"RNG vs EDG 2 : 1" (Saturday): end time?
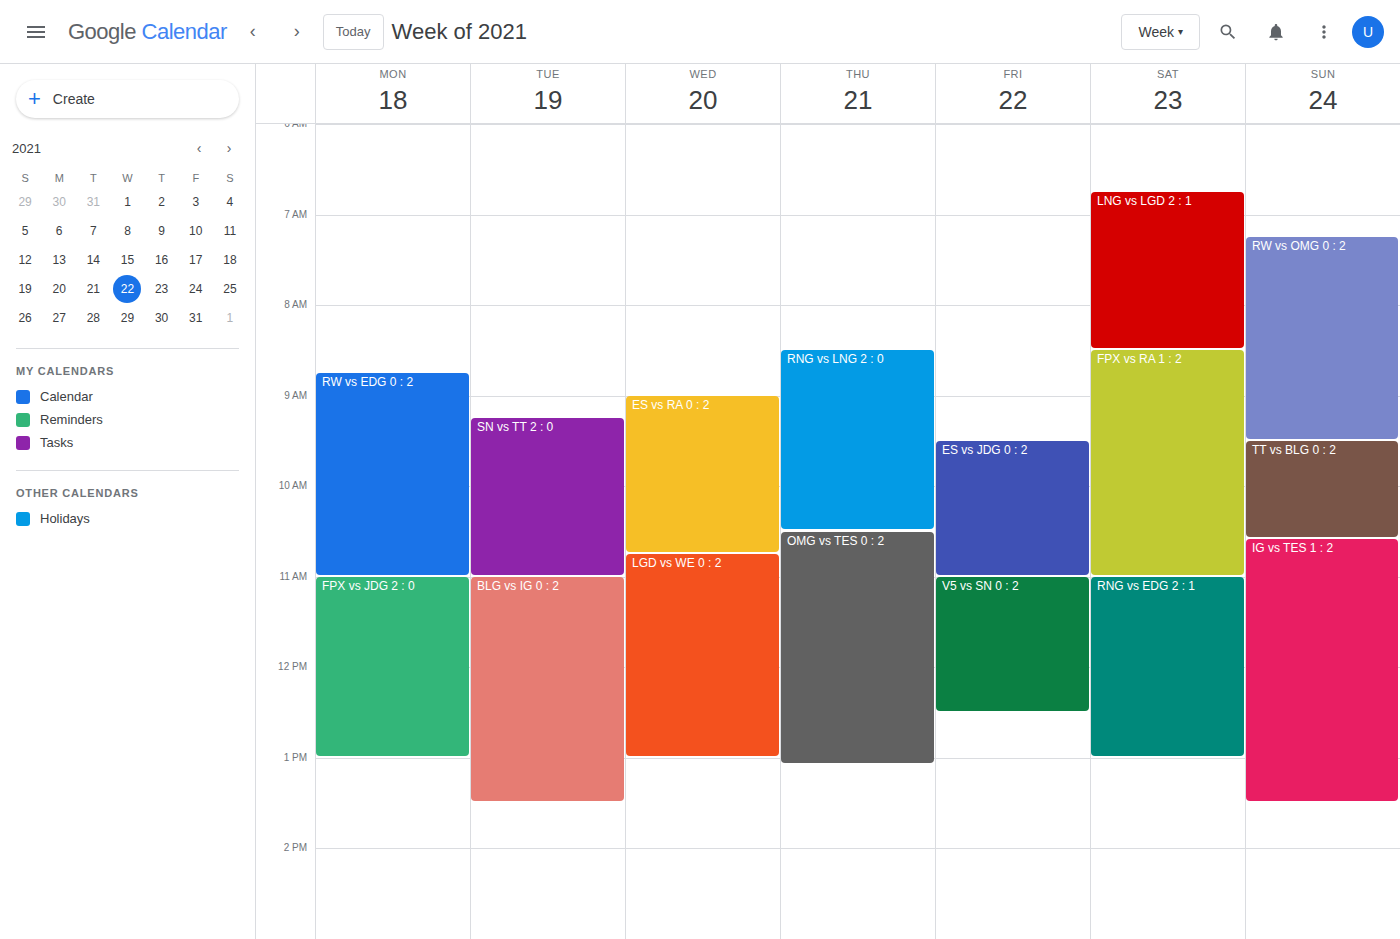
1:00 PM